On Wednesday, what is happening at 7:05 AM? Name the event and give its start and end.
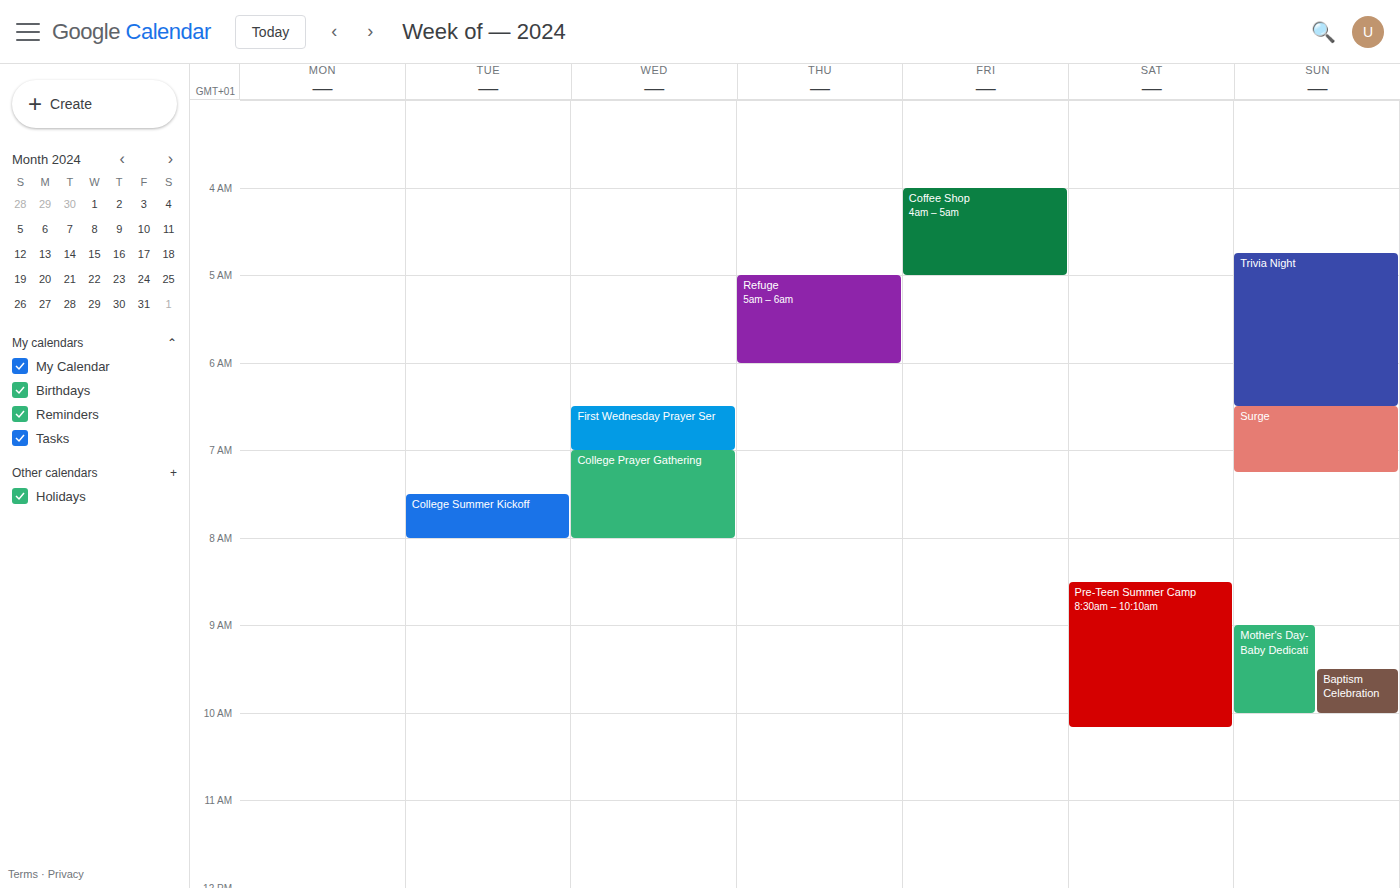
"College Prayer Gathering", 7:00 AM to 8:00 AM